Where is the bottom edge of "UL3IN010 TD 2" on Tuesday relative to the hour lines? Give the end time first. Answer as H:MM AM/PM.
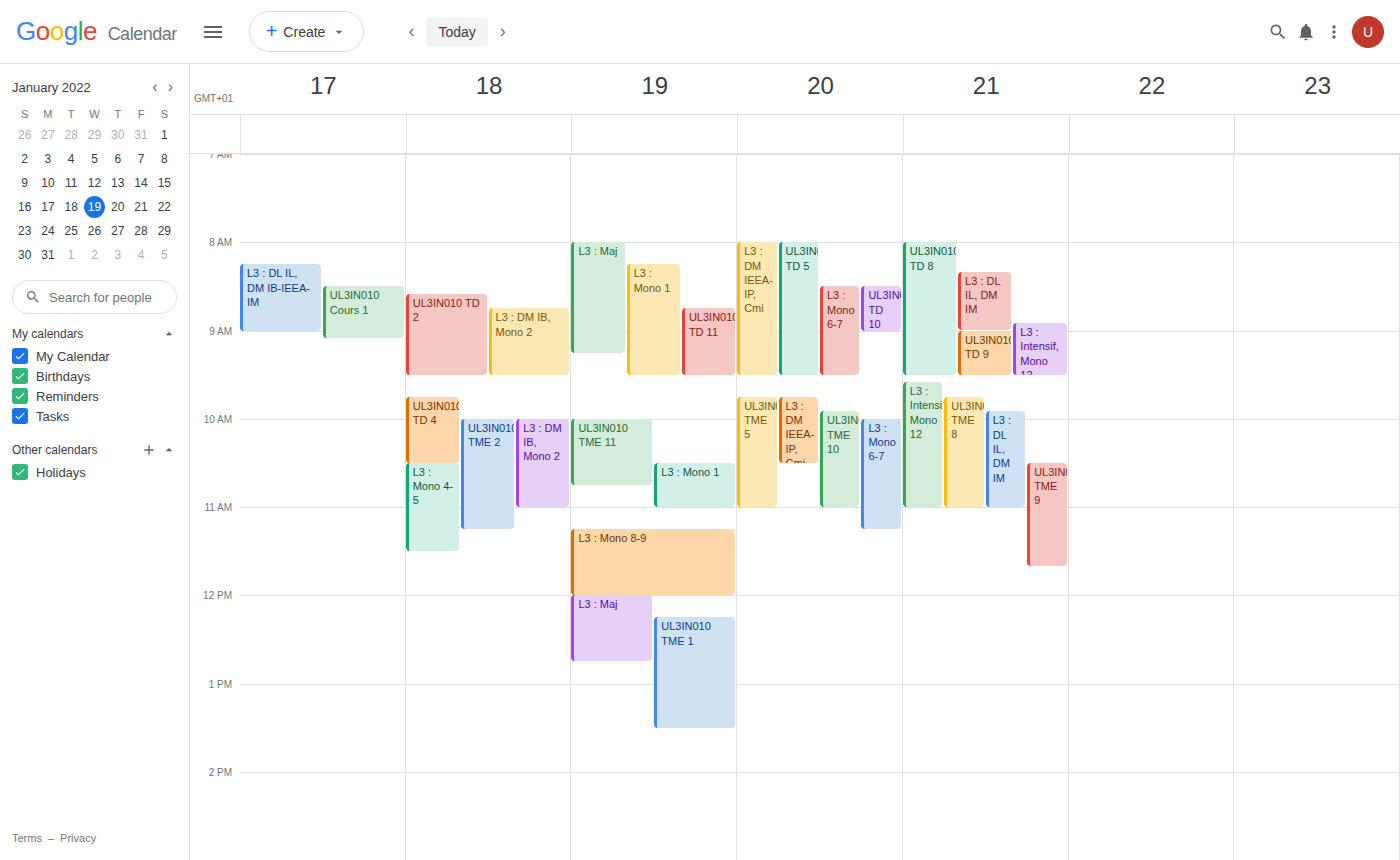
9:30 AM -- halfway between the 9 AM and 10 AM lines.